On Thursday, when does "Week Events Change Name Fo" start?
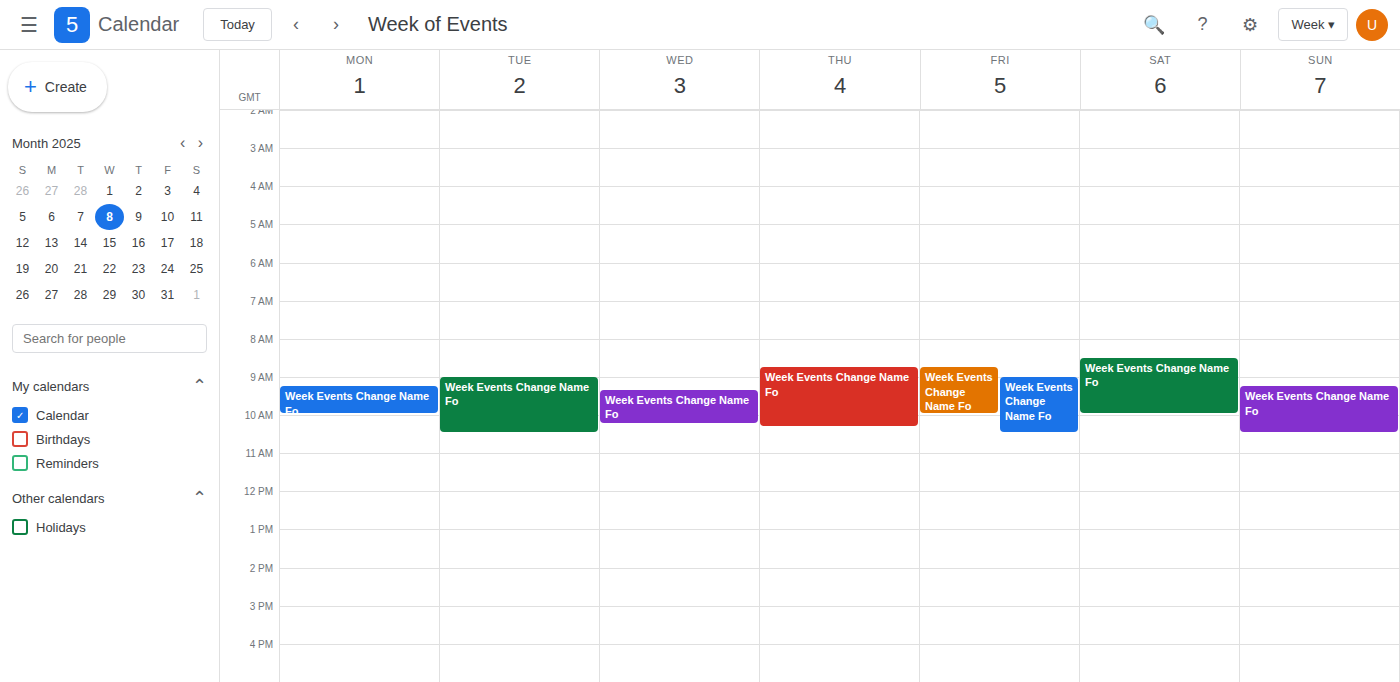
08:45